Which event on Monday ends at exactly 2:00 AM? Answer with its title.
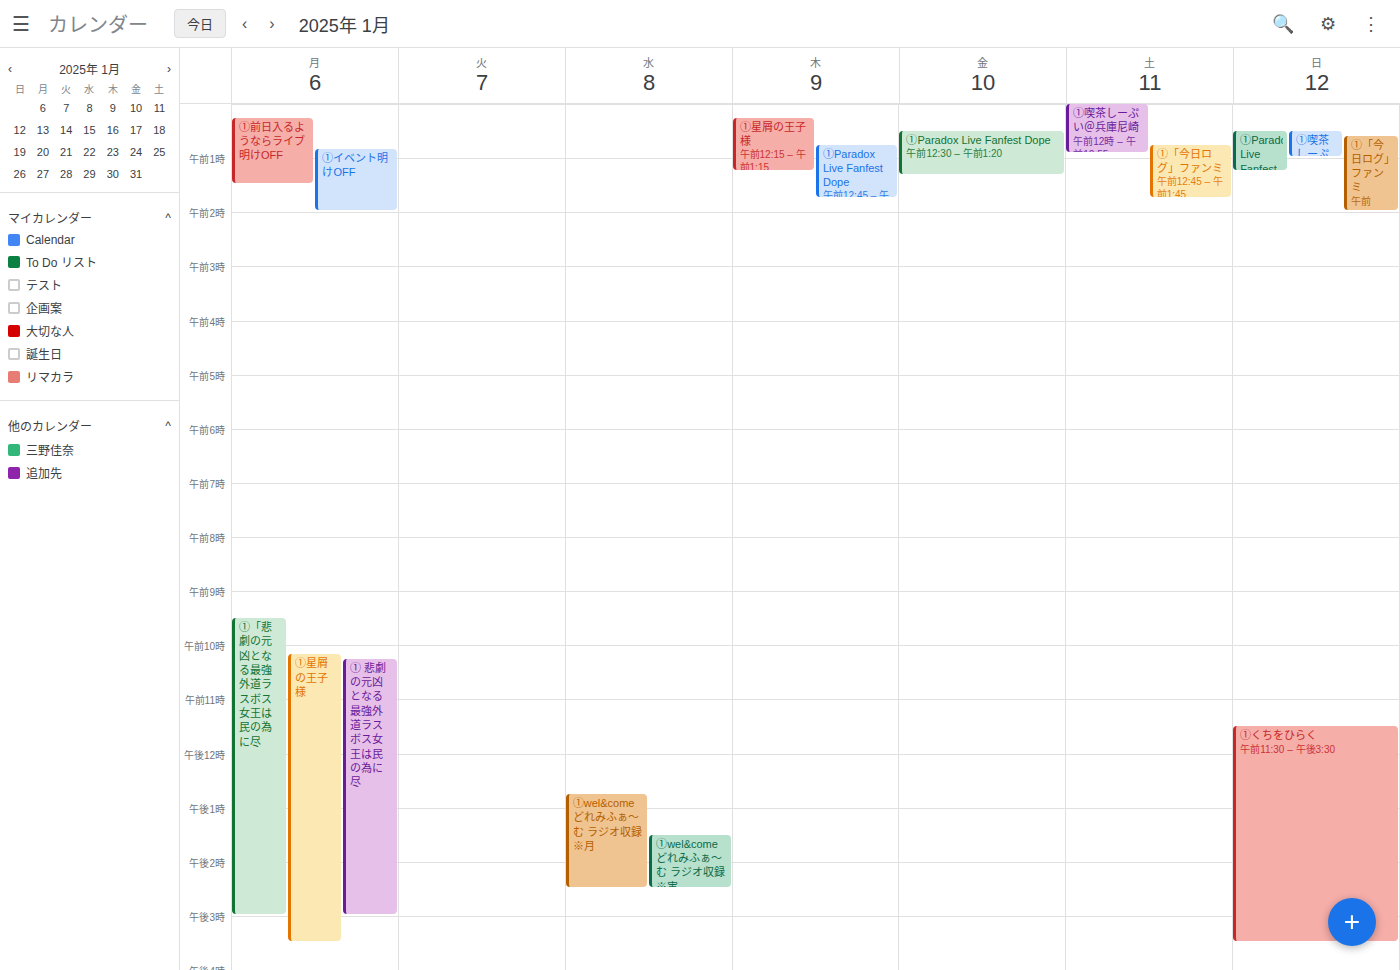
"①イベント明けOFF"